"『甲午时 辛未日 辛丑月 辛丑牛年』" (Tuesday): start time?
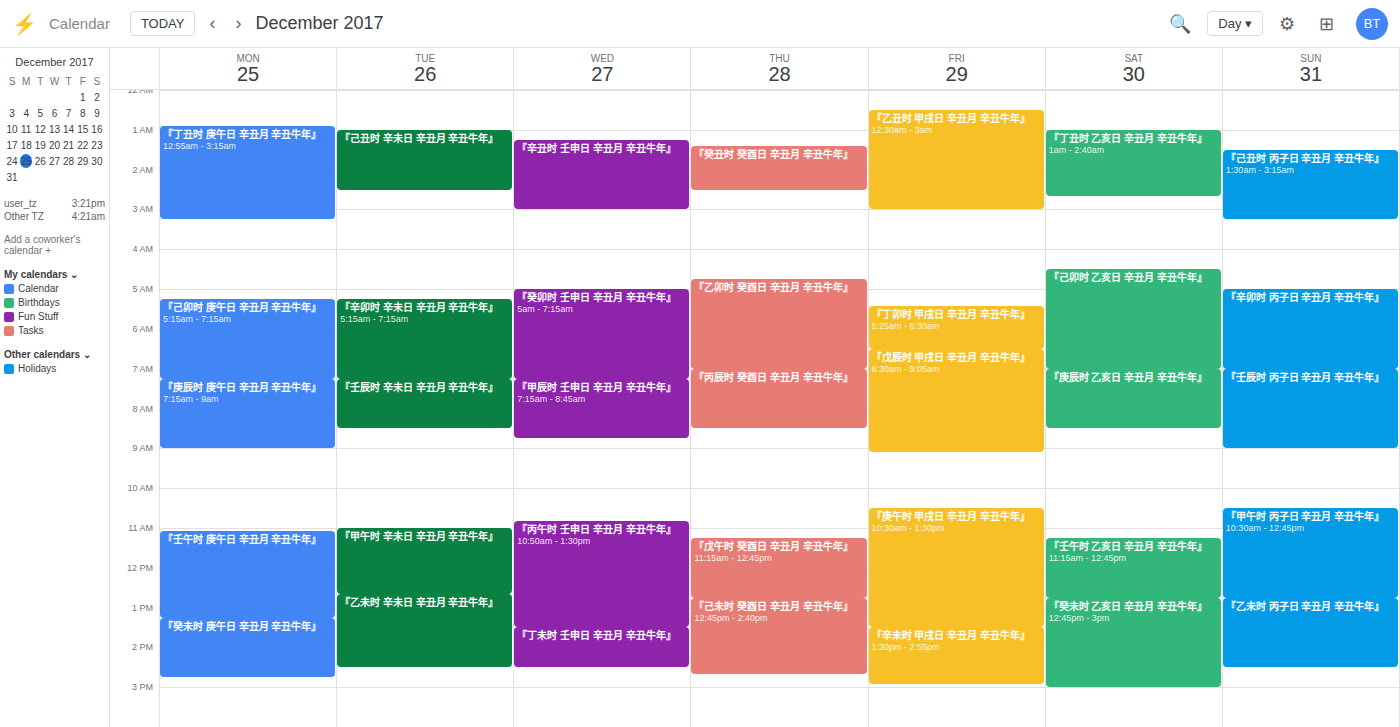
11:00 AM